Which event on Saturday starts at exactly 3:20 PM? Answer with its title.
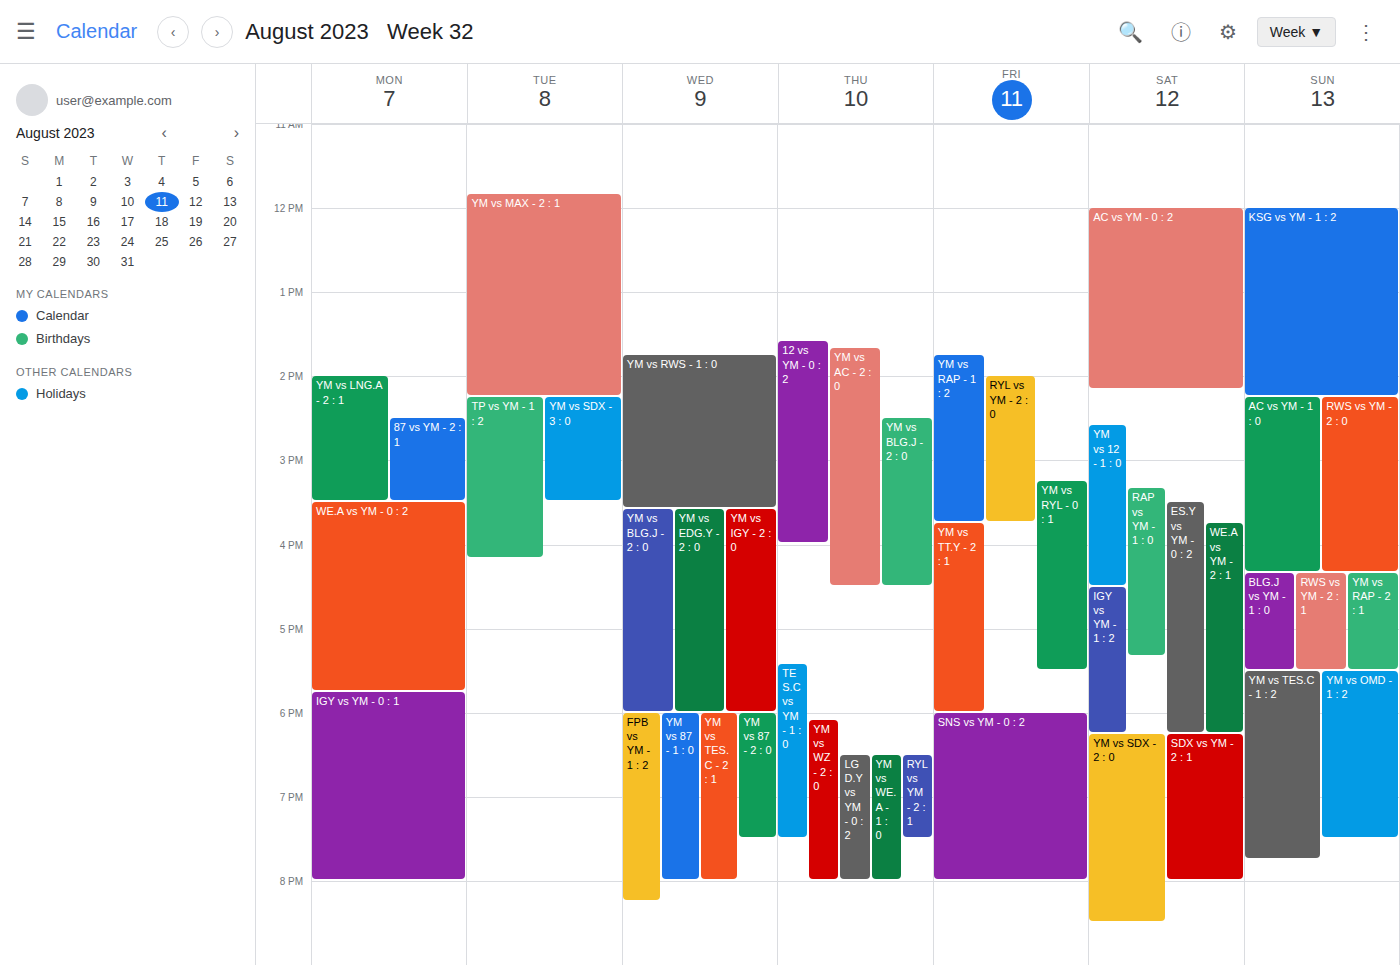
"RAP vs YM - 1 : 0"